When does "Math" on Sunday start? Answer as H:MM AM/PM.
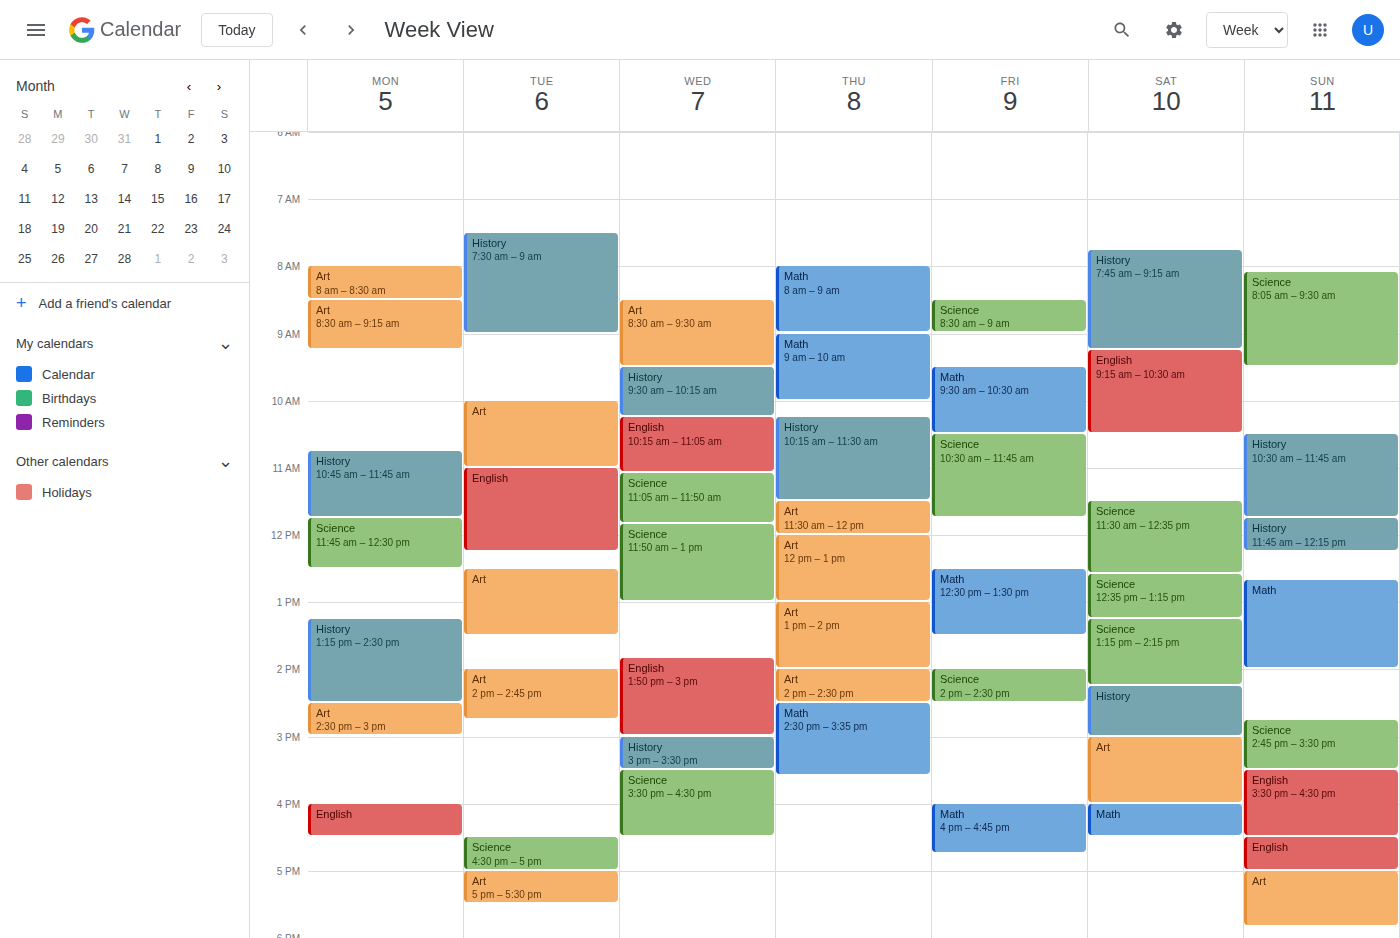
12:40 PM